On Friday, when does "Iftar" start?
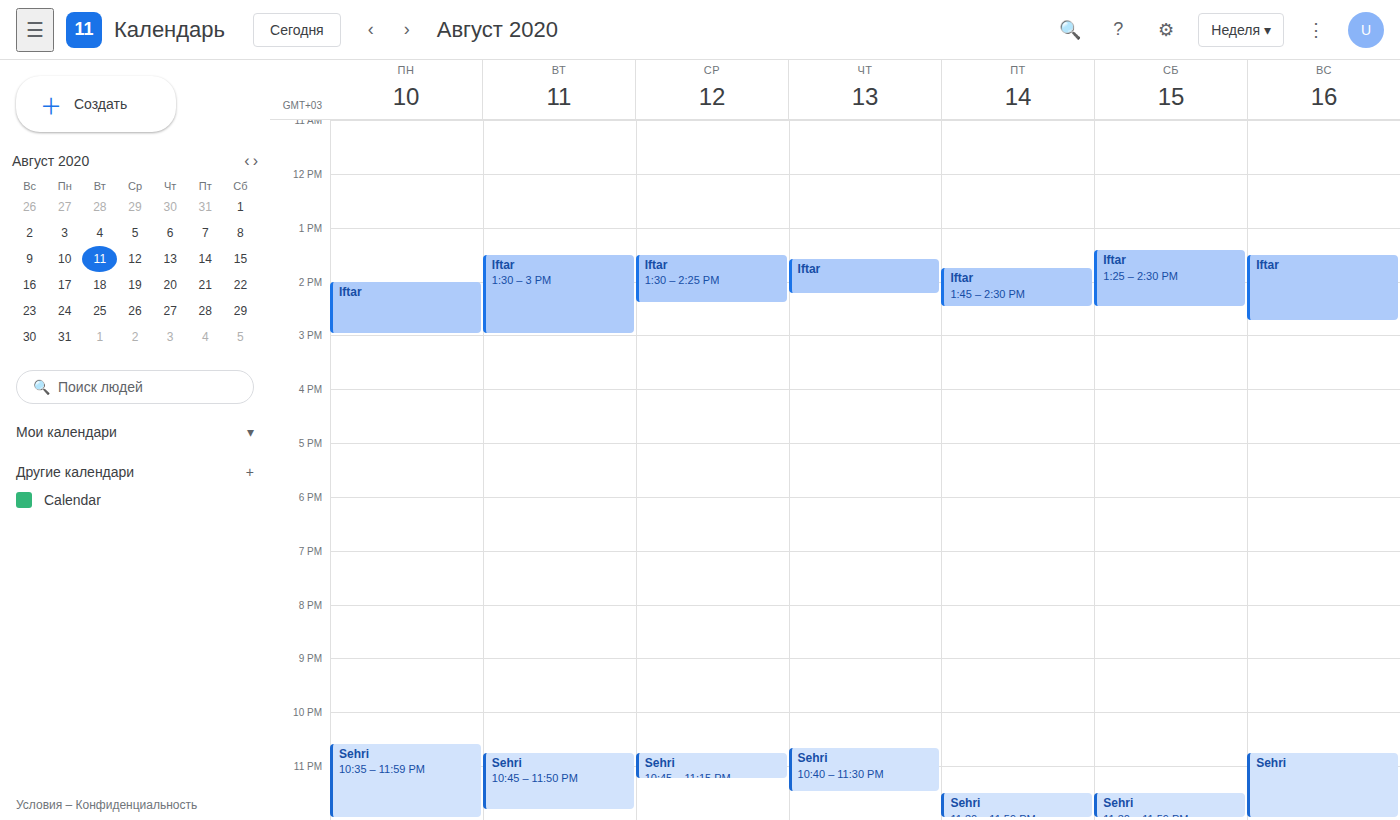
1:45 PM